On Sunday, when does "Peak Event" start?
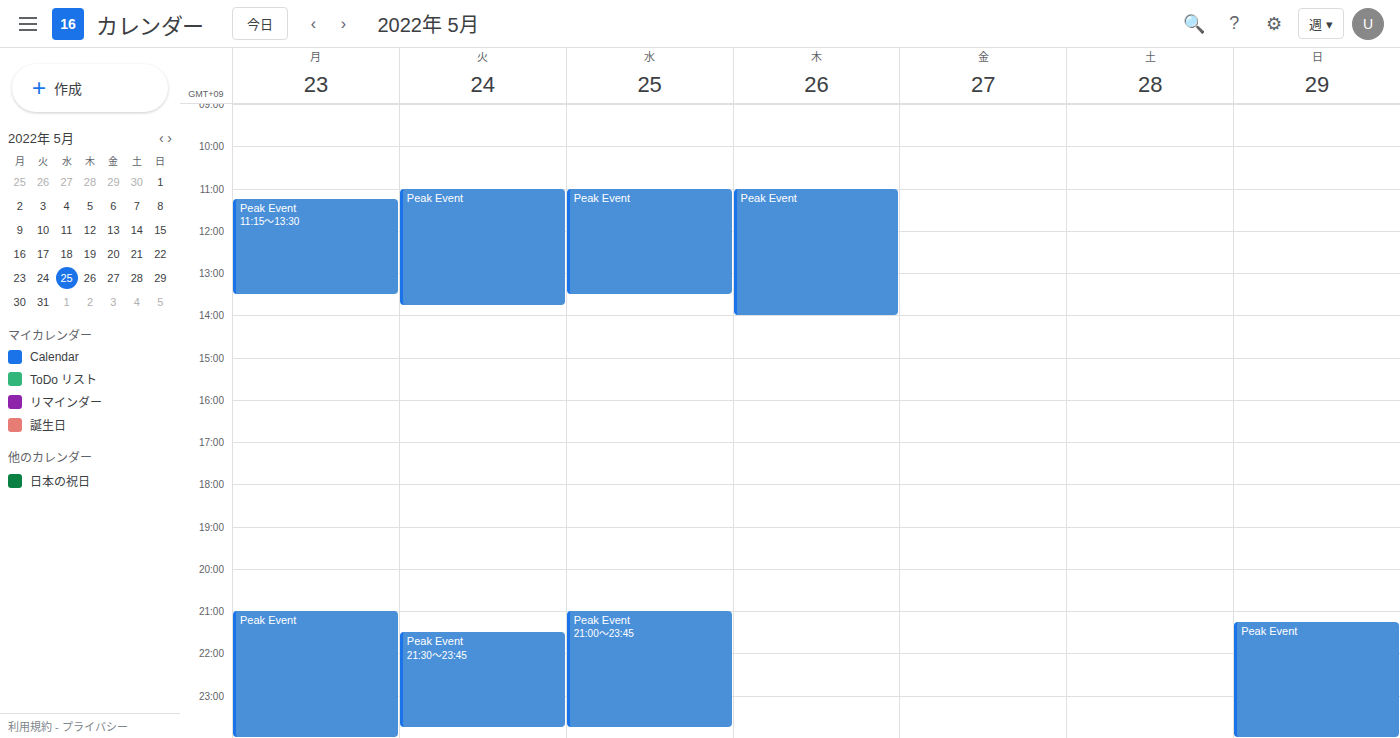
9:15 PM